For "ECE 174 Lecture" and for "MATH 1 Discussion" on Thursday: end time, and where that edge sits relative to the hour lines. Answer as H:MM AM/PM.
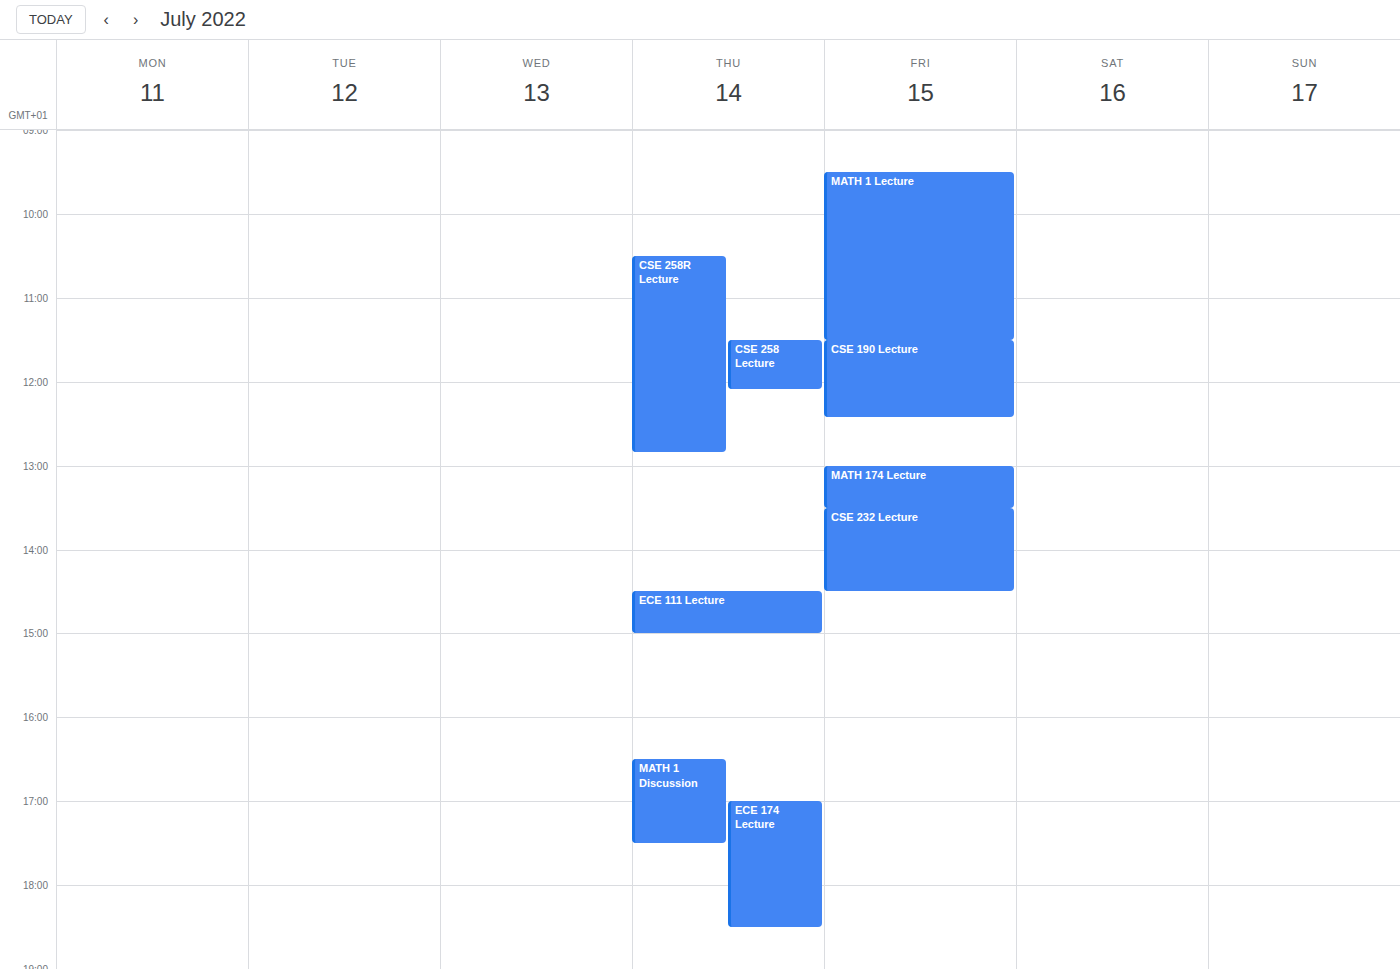
"ECE 174 Lecture": 6:30 PM, halfway between the 6 PM and 7 PM lines. "MATH 1 Discussion": 5:30 PM, halfway between the 5 PM and 6 PM lines.